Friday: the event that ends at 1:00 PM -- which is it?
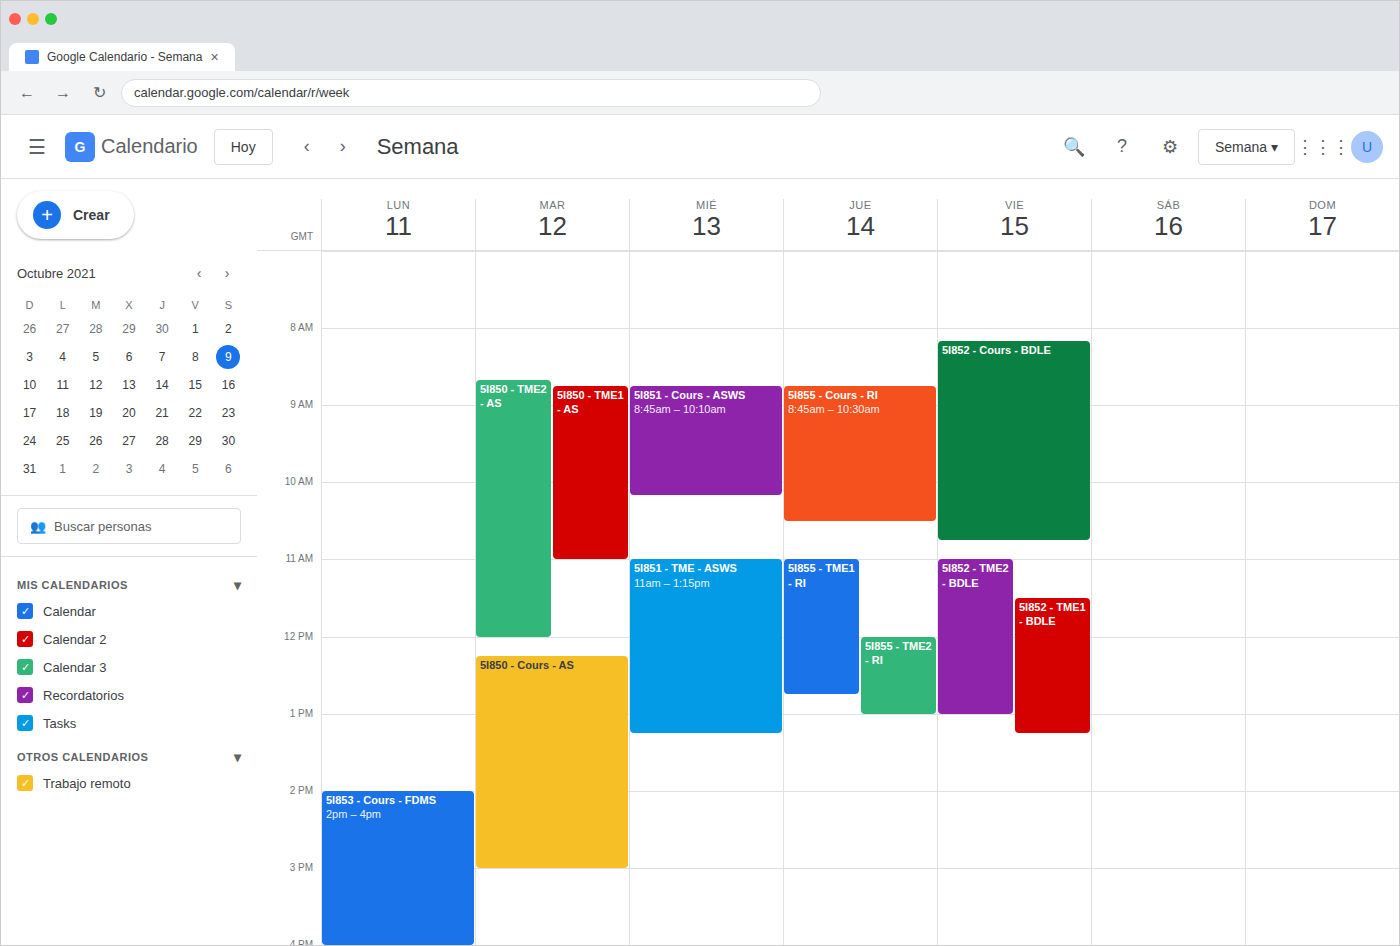
"5I852 - TME2 - BDLE"